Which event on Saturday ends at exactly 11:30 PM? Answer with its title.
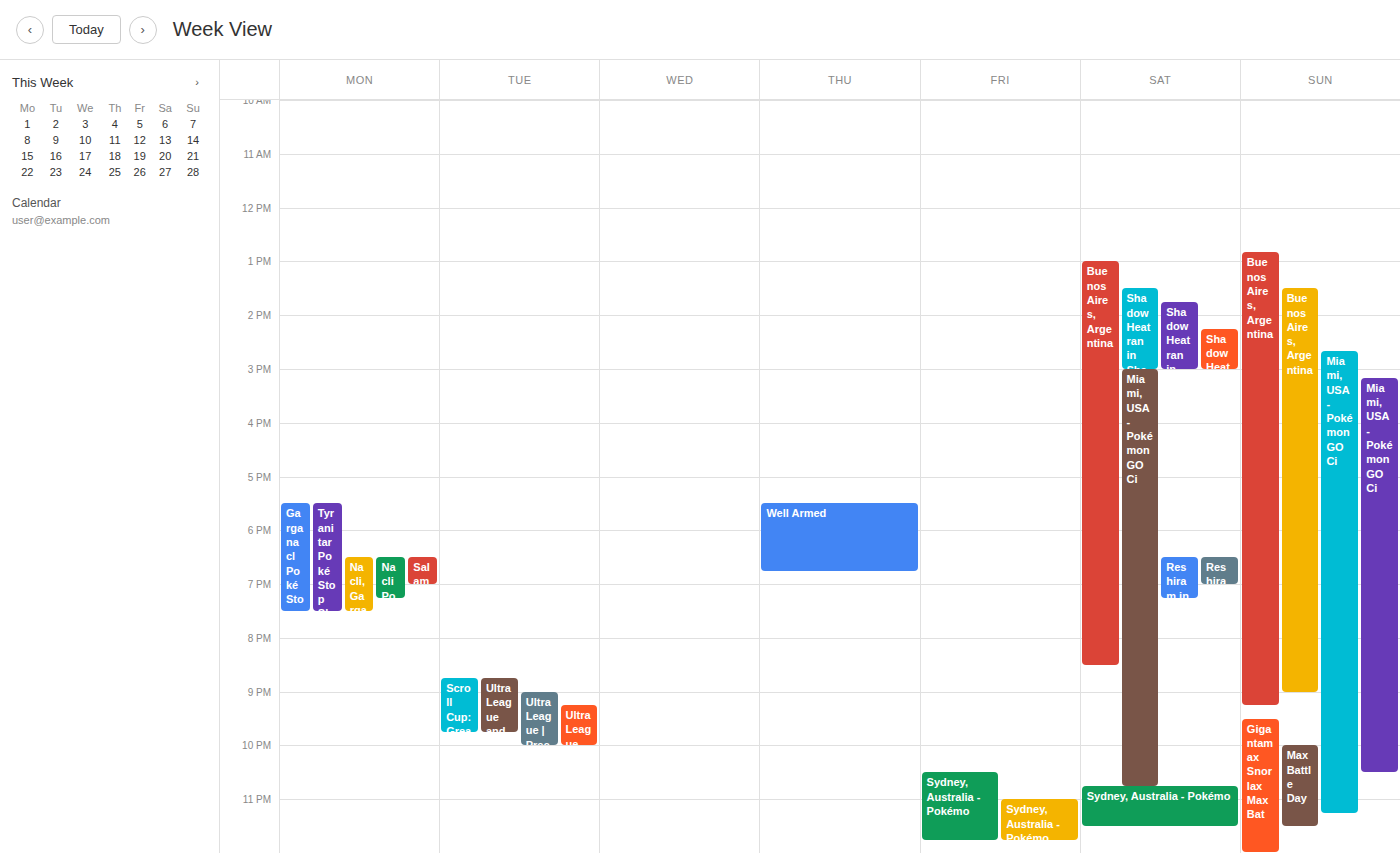
"Sydney, Australia - Pokémo"